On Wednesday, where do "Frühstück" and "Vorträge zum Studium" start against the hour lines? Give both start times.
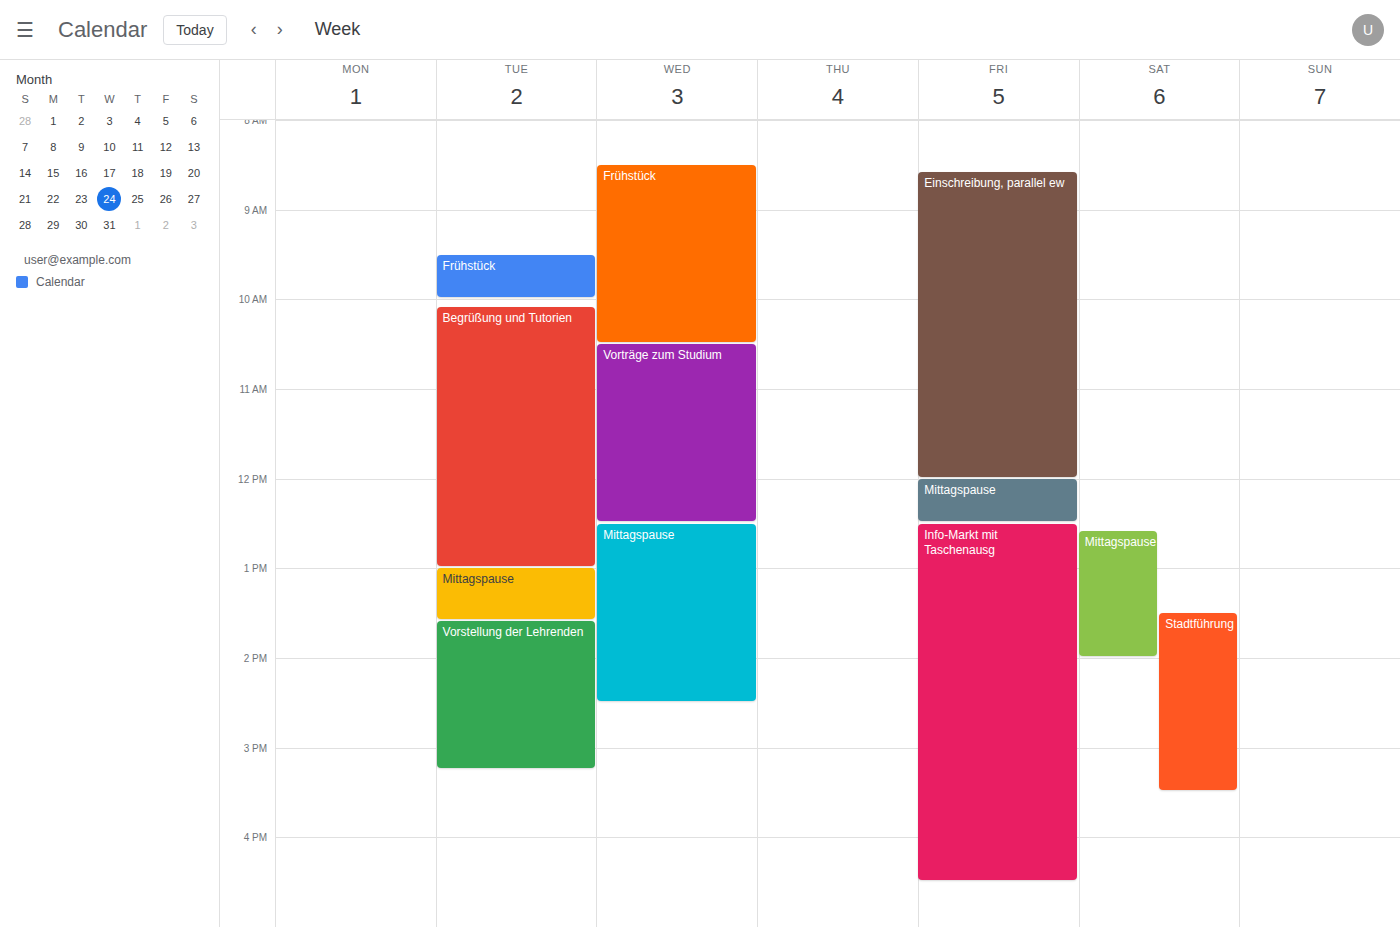
"Frühstück": 8:30 AM, halfway between the 8 AM and 9 AM lines. "Vorträge zum Studium": 10:30 AM, halfway between the 10 AM and 11 AM lines.